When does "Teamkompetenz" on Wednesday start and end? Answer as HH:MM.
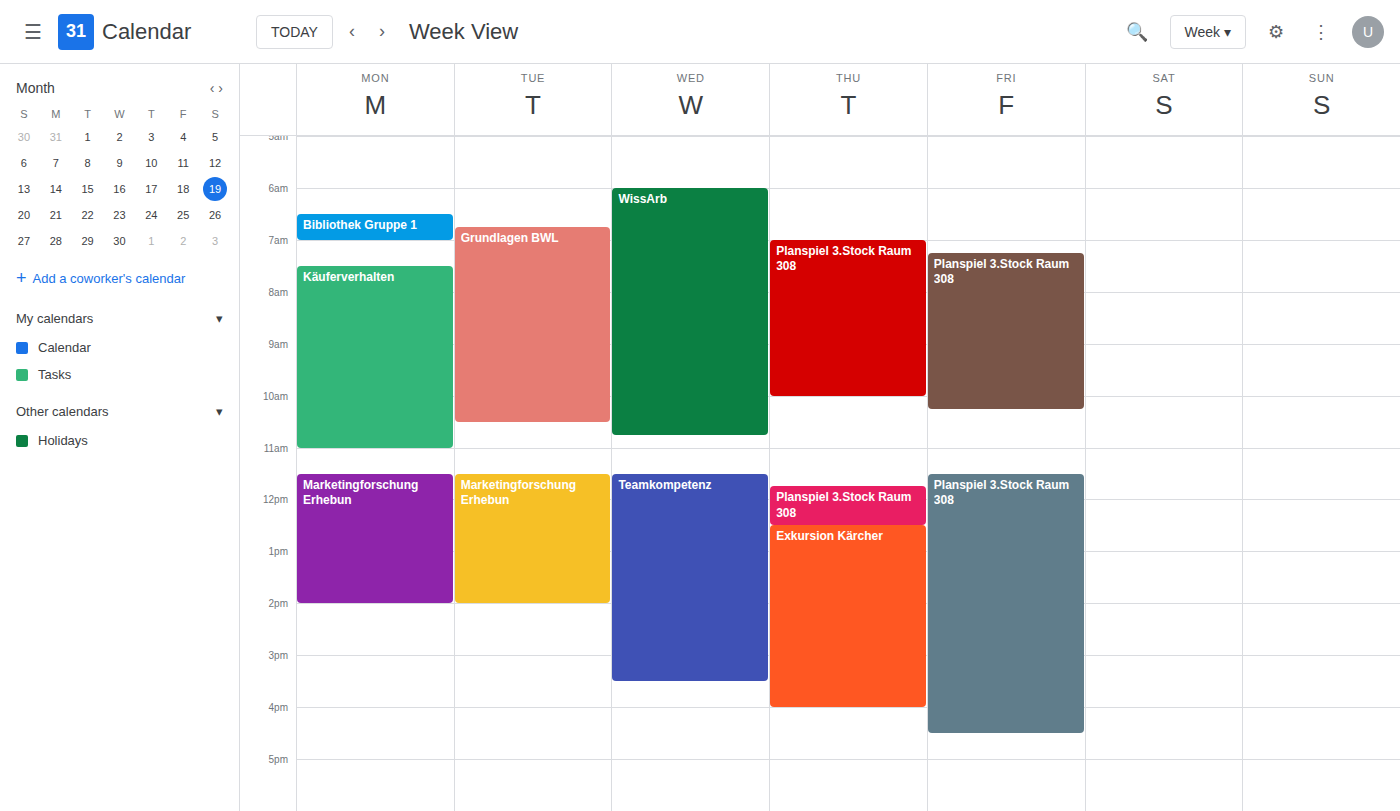
11:30 to 15:30